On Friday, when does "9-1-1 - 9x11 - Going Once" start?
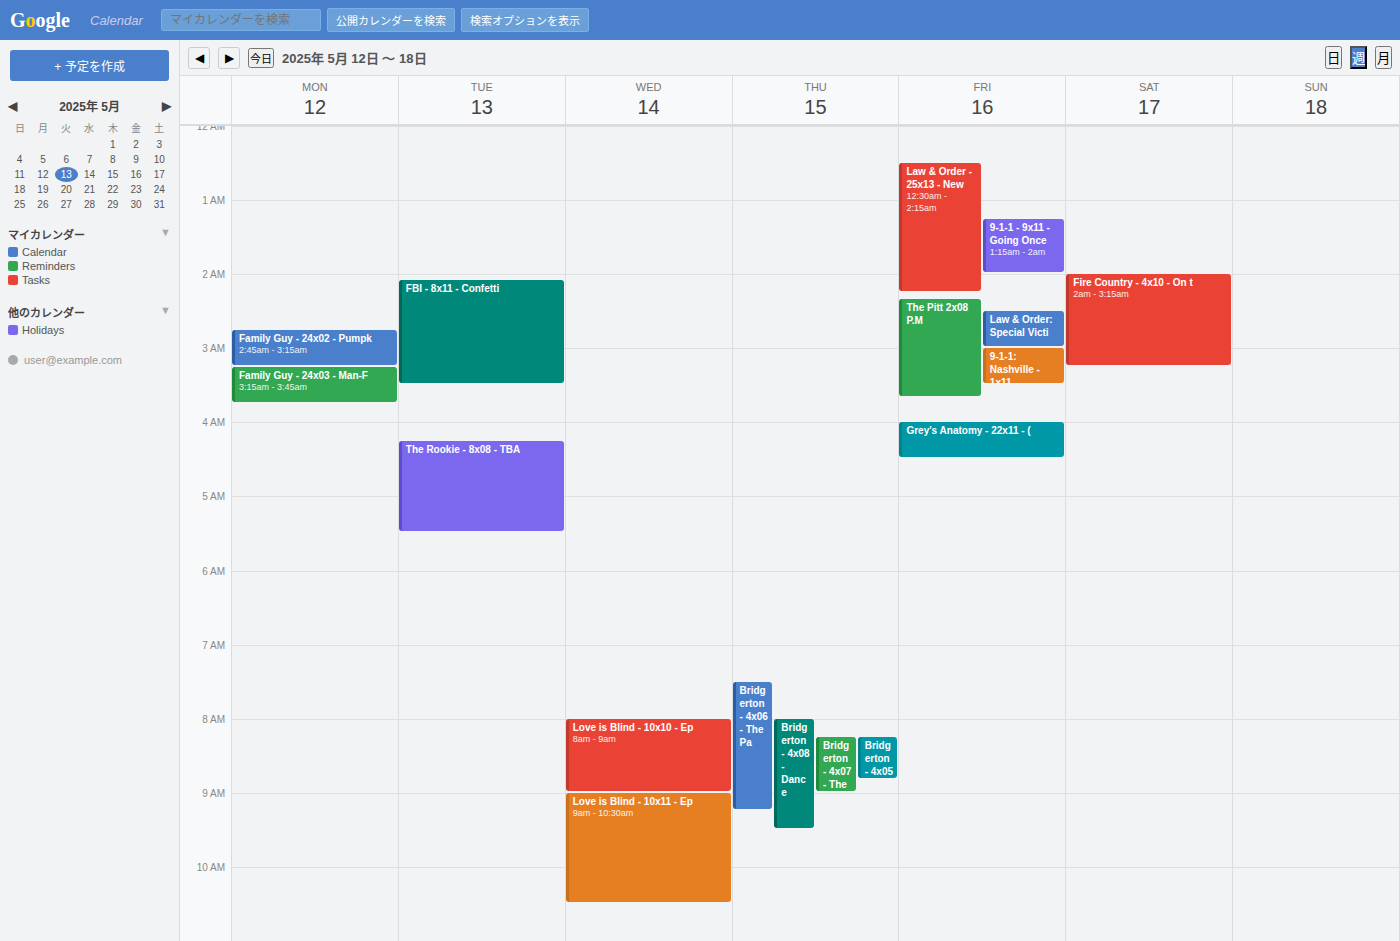
1:15 AM